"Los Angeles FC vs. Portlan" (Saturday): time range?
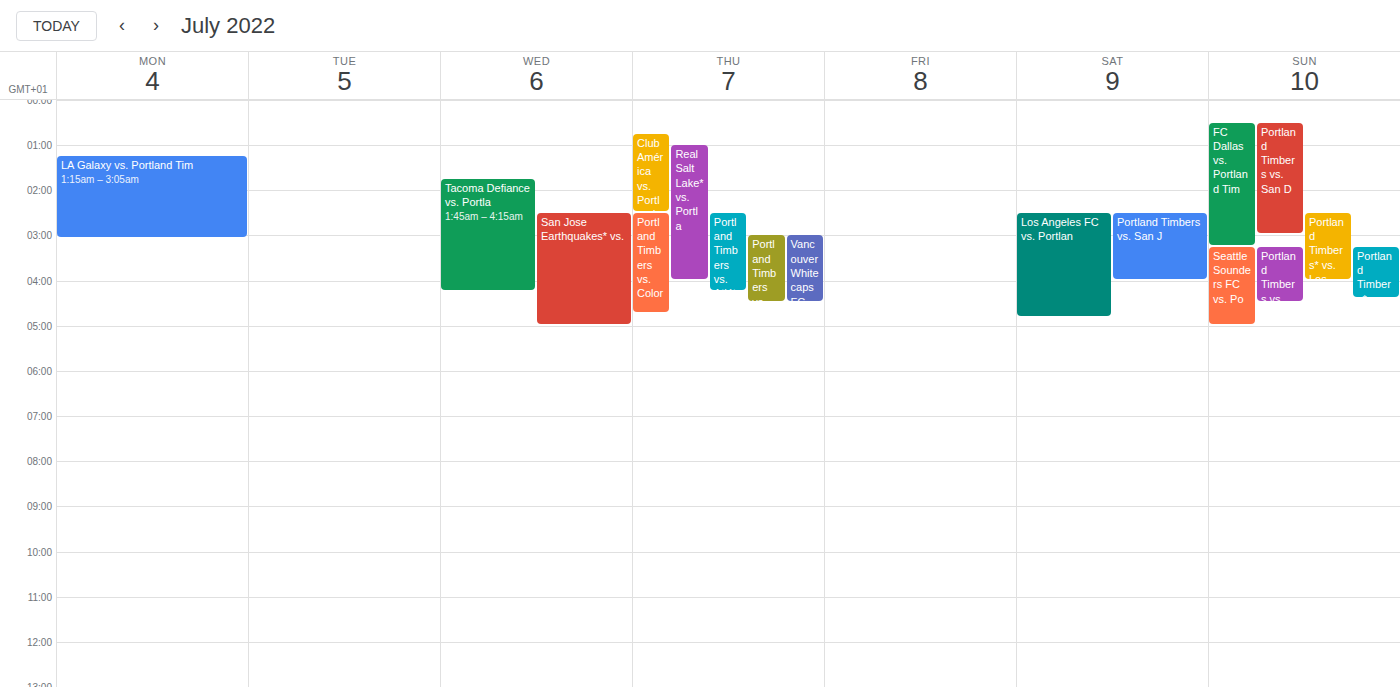
2:30 AM to 4:50 AM